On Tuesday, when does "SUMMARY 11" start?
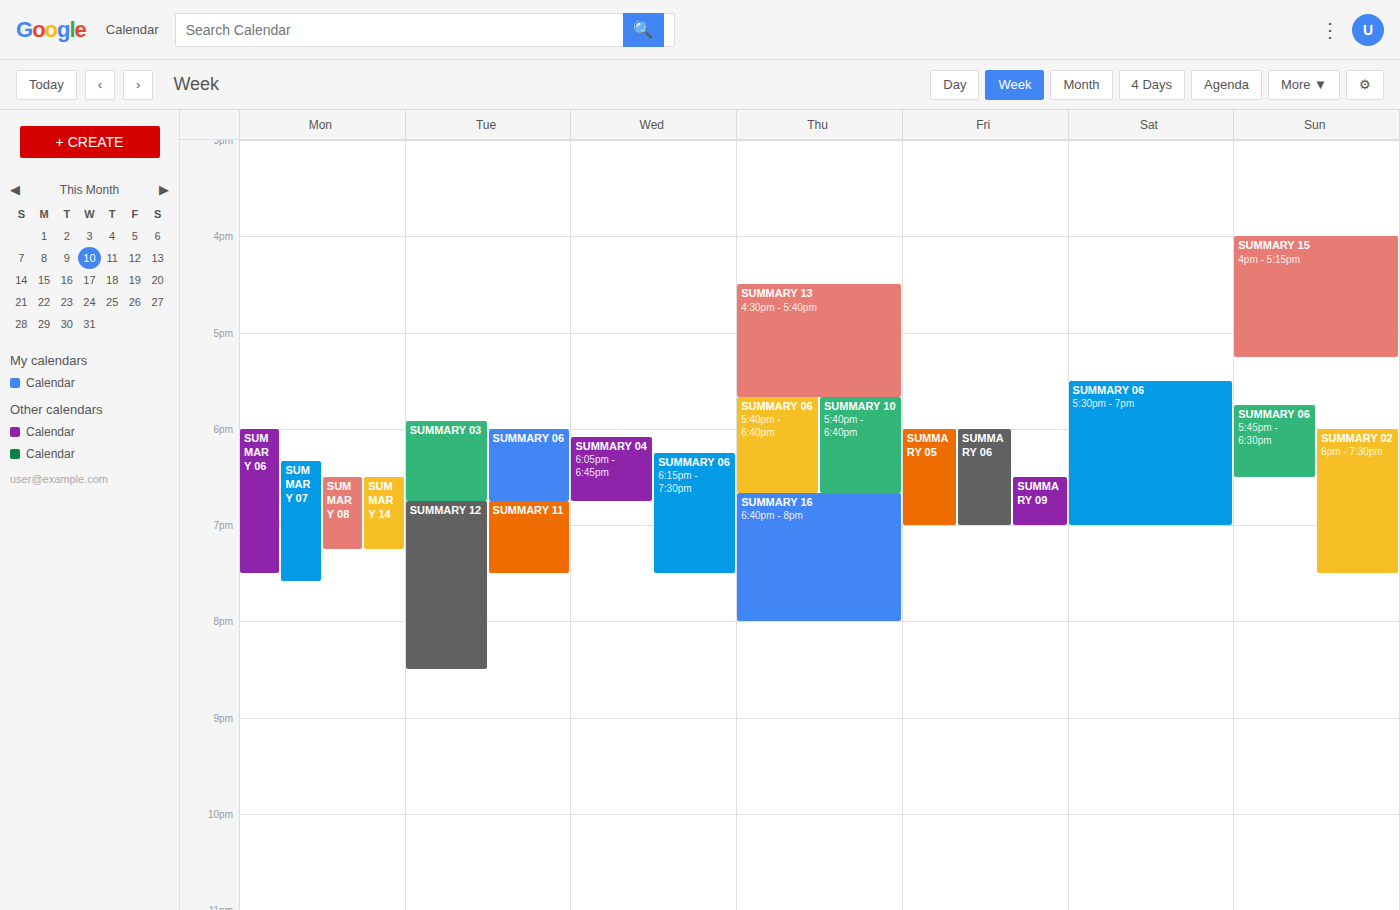
6:45 PM